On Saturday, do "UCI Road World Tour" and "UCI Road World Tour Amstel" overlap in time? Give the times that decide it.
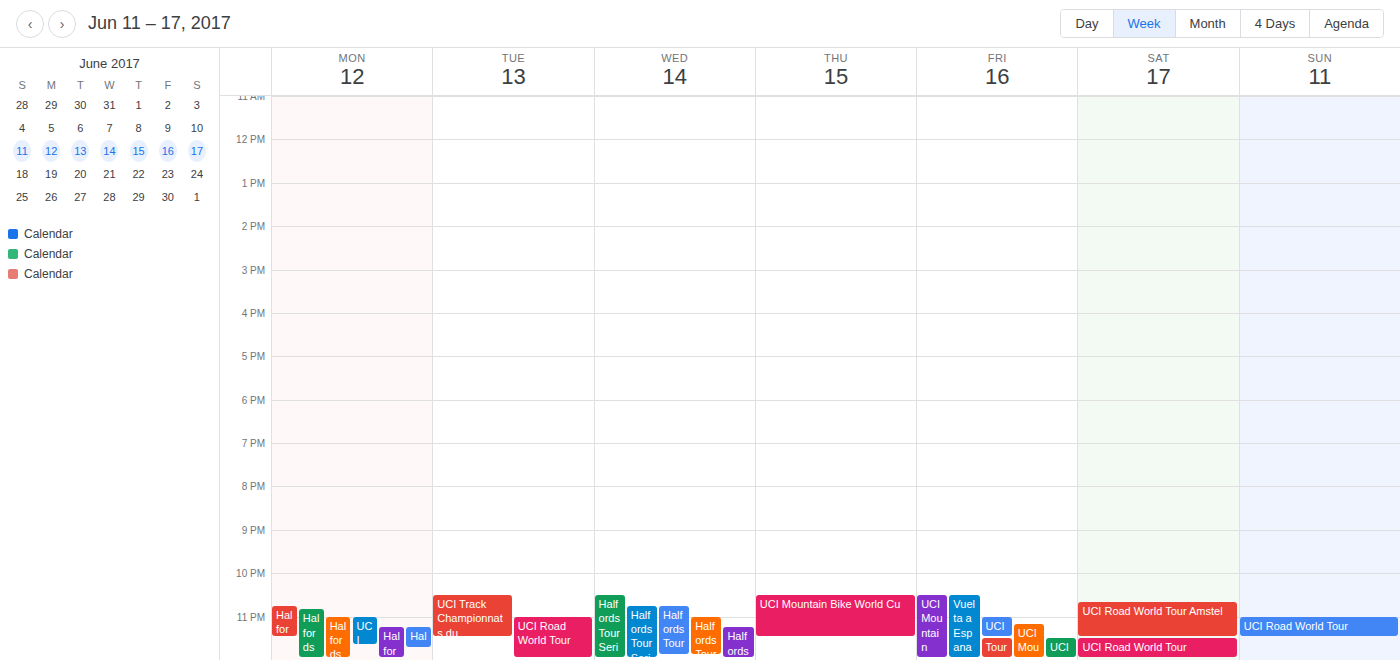
"UCI Road World Tour Amstel" ends at 11:30 PM, exactly when "UCI Road World Tour" starts -- they touch but do not overlap.